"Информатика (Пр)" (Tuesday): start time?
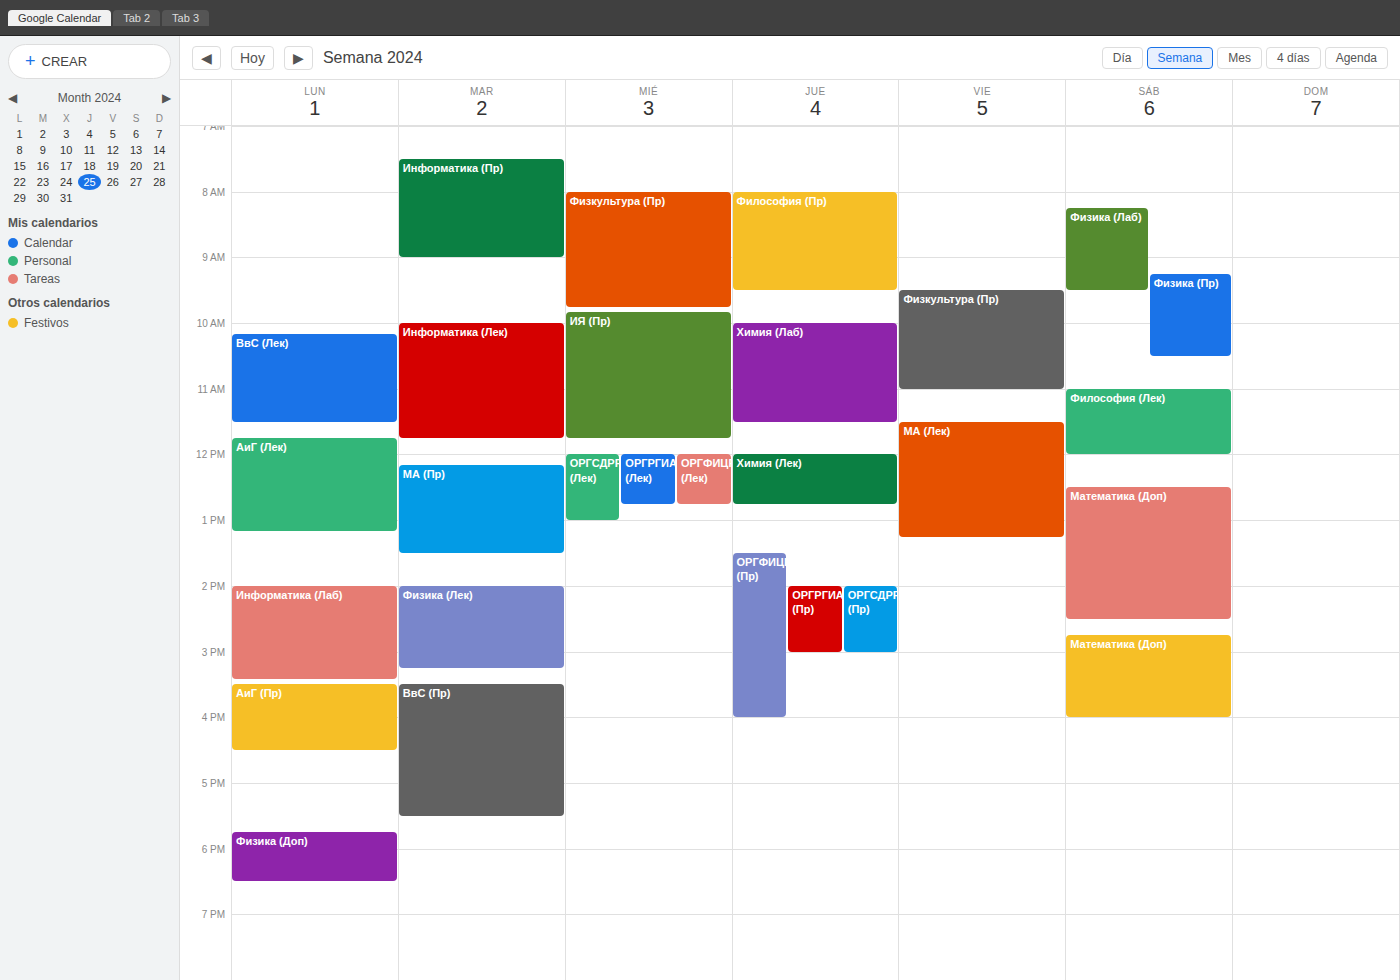
7:30 AM